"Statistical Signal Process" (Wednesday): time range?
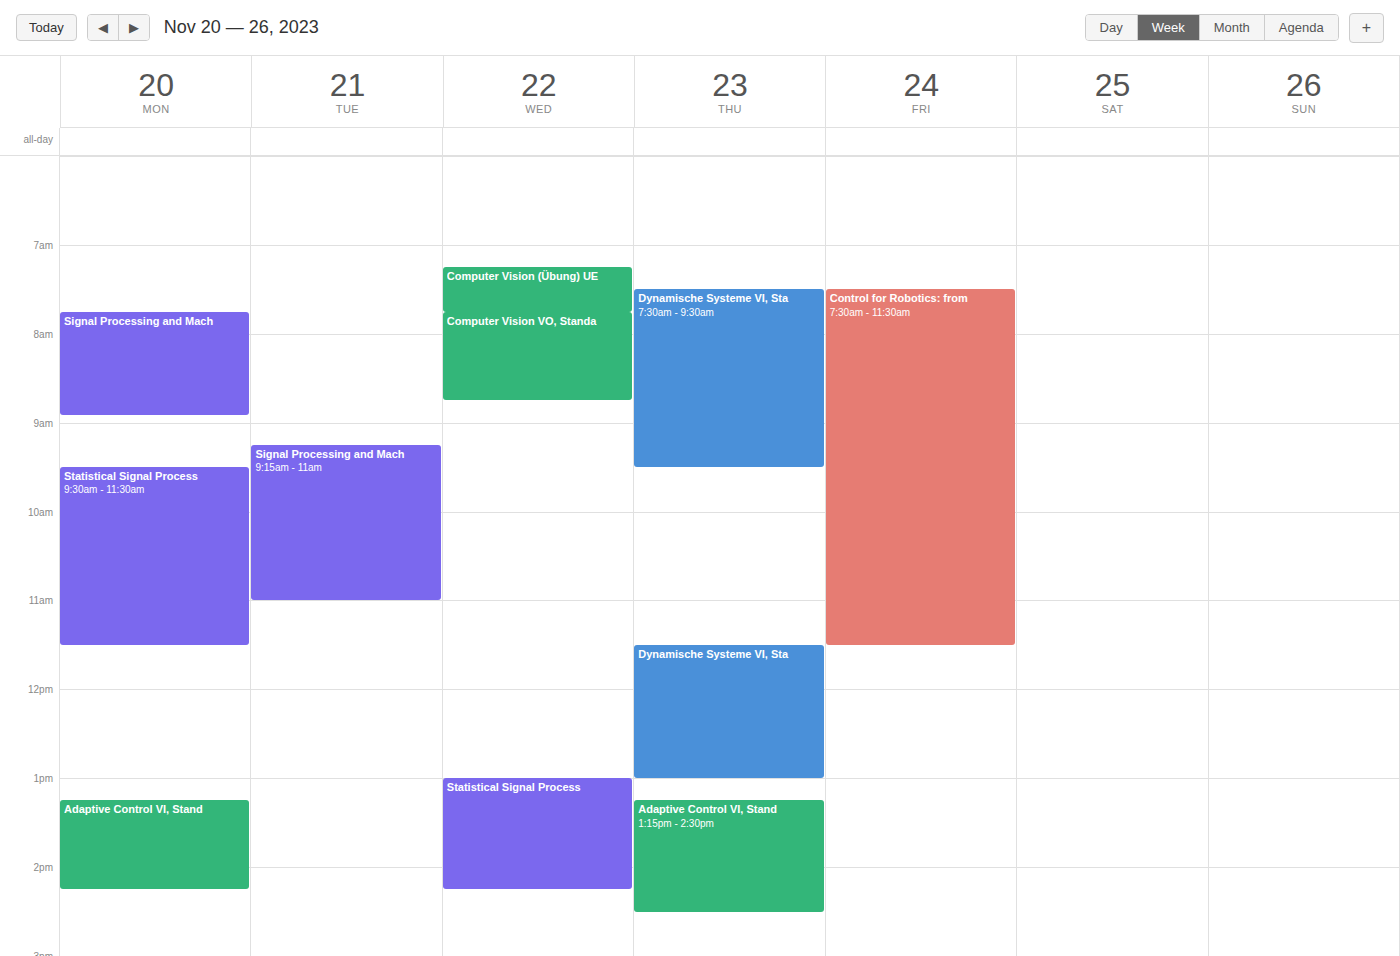
1:00 PM to 2:15 PM